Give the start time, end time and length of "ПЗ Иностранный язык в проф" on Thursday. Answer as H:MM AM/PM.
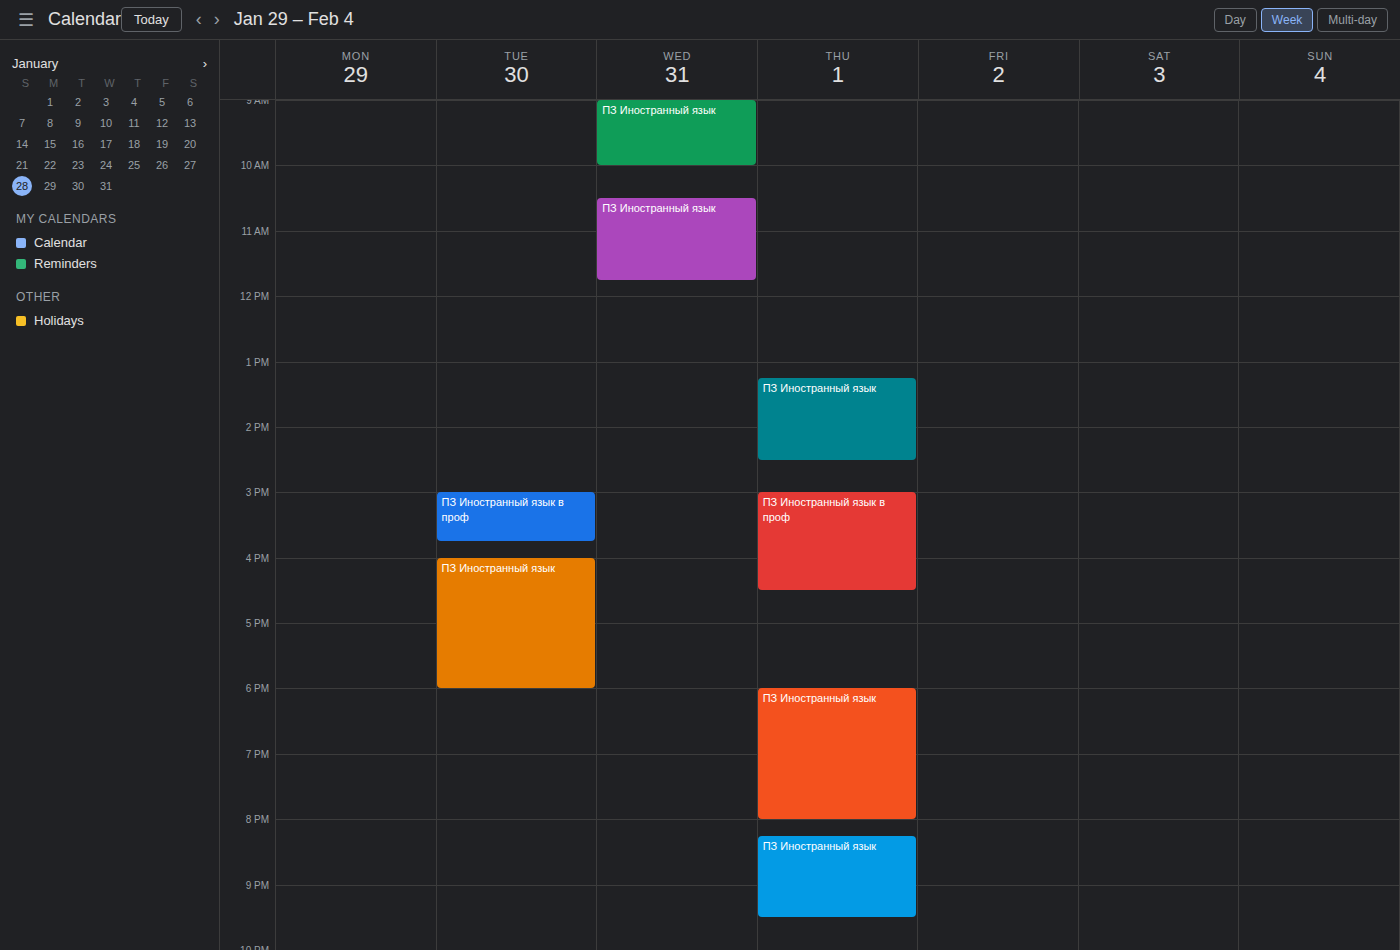
3:00 PM to 4:30 PM, 1 hour 30 minutes